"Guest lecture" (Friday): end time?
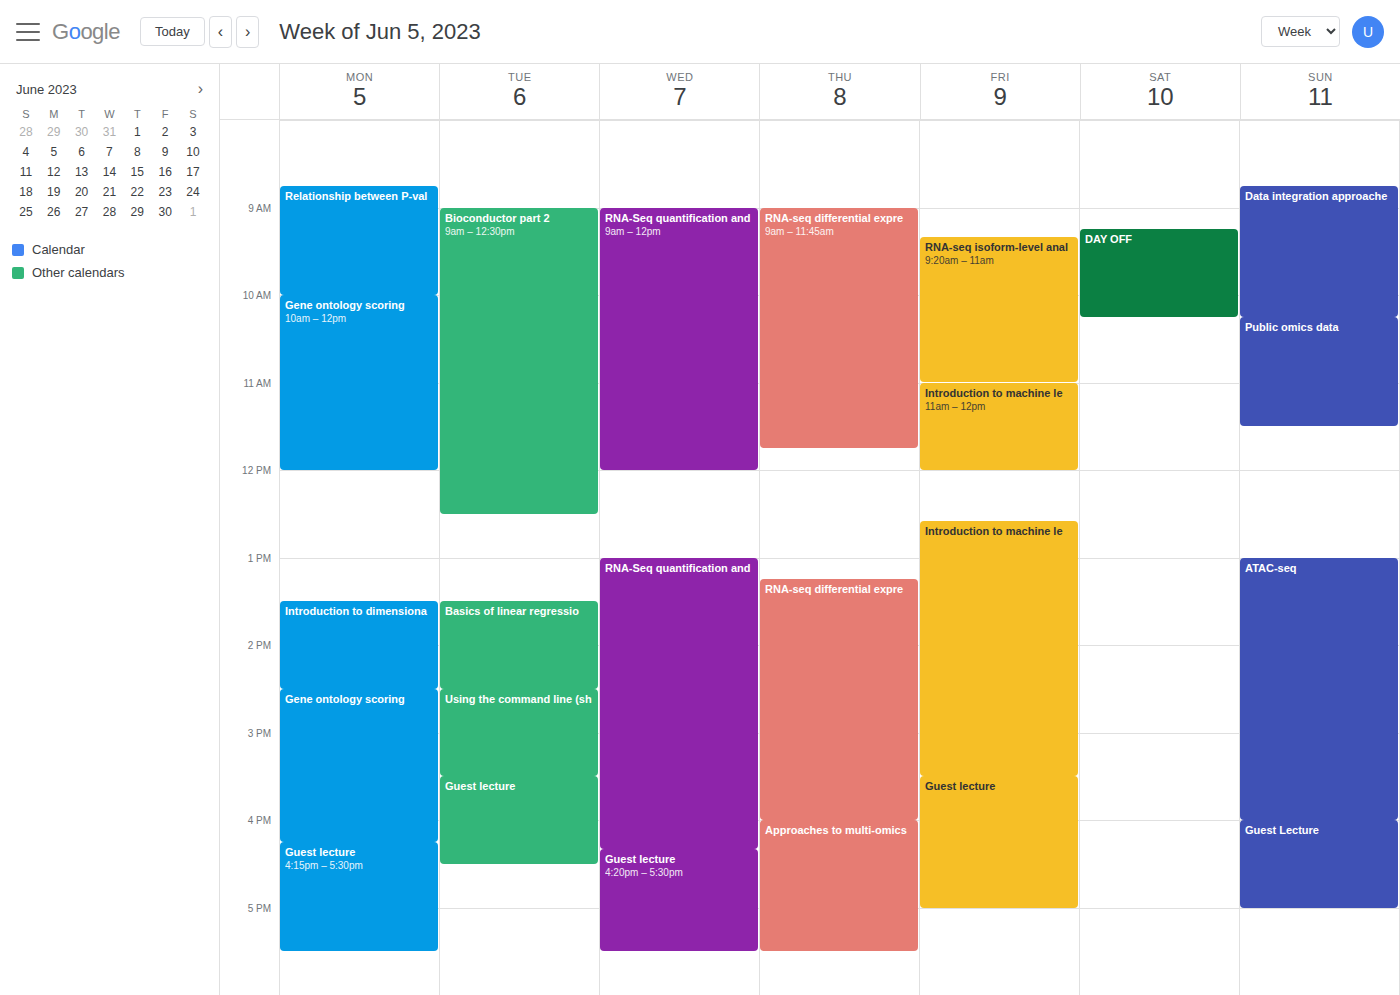
5:00 PM